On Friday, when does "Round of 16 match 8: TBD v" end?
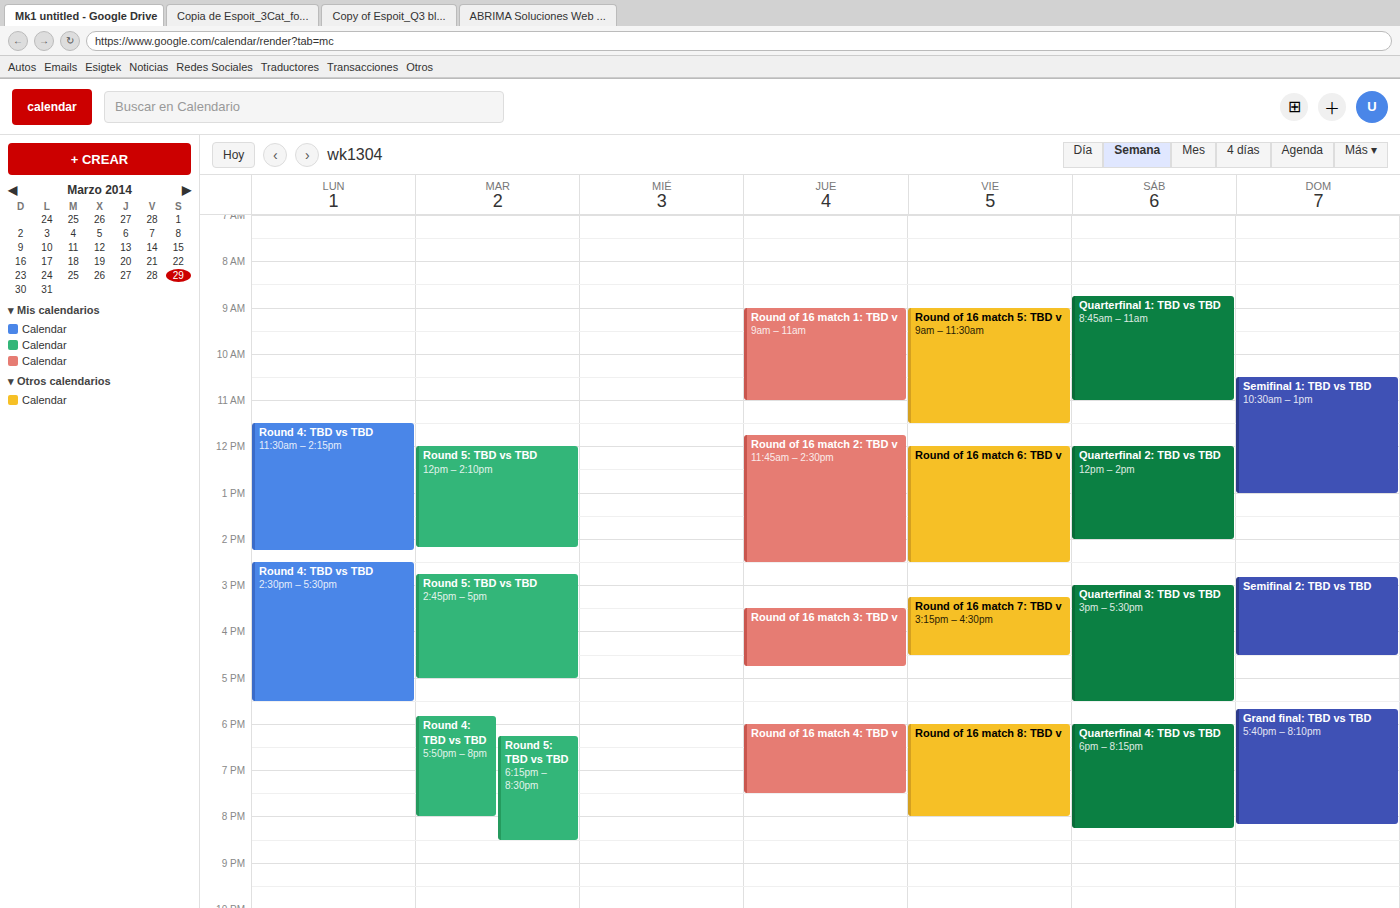
8:00 PM